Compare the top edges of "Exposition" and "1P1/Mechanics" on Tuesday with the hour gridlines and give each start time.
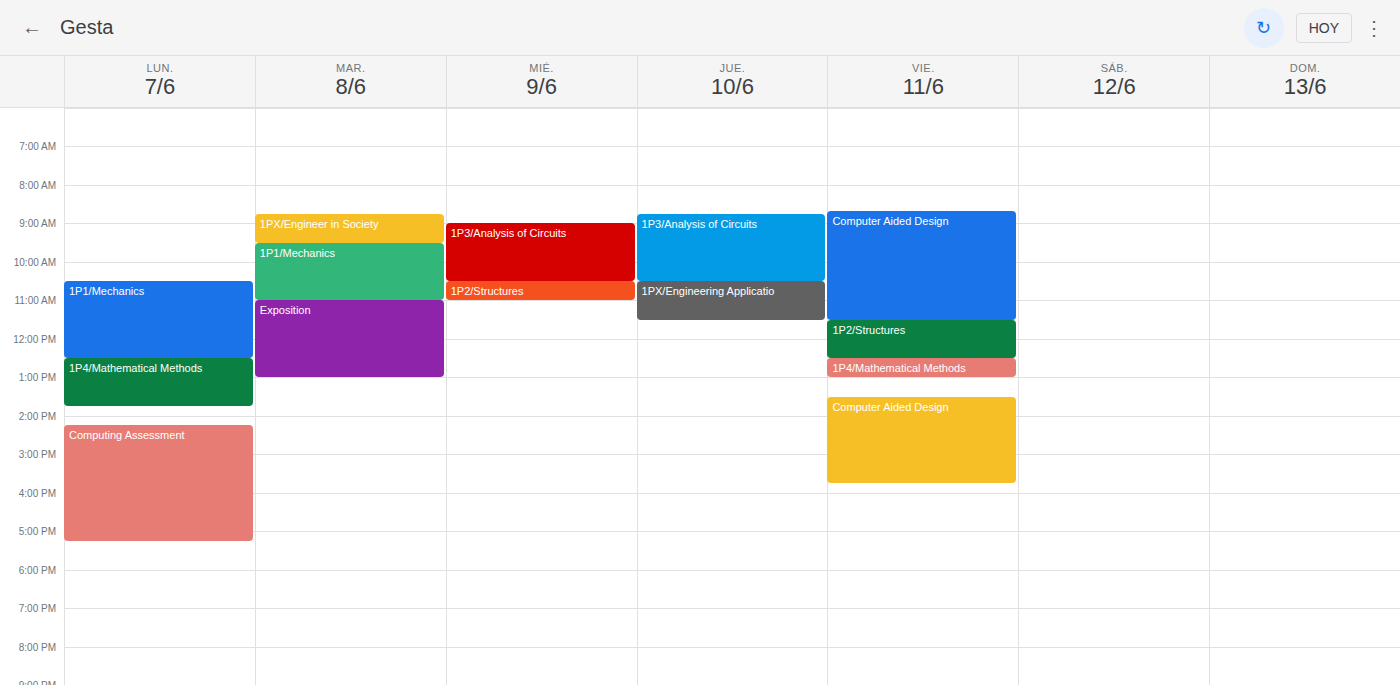
"Exposition": 11:00 AM, exactly on the 11 AM line. "1P1/Mechanics": 9:30 AM, halfway between the 9 AM and 10 AM lines.